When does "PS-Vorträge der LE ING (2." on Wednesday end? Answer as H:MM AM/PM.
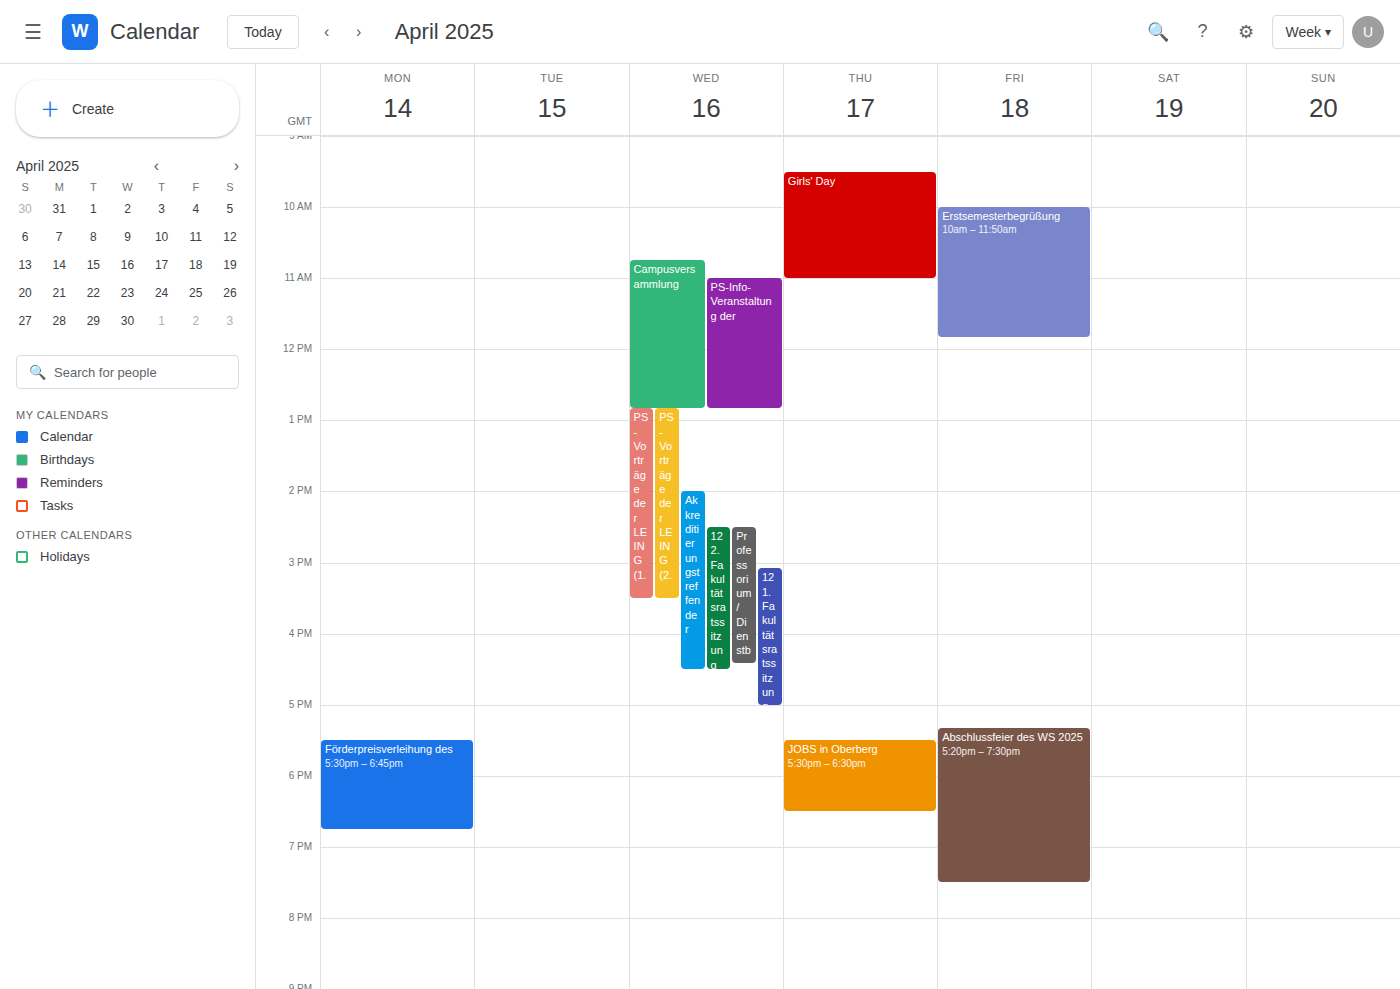
3:30 PM